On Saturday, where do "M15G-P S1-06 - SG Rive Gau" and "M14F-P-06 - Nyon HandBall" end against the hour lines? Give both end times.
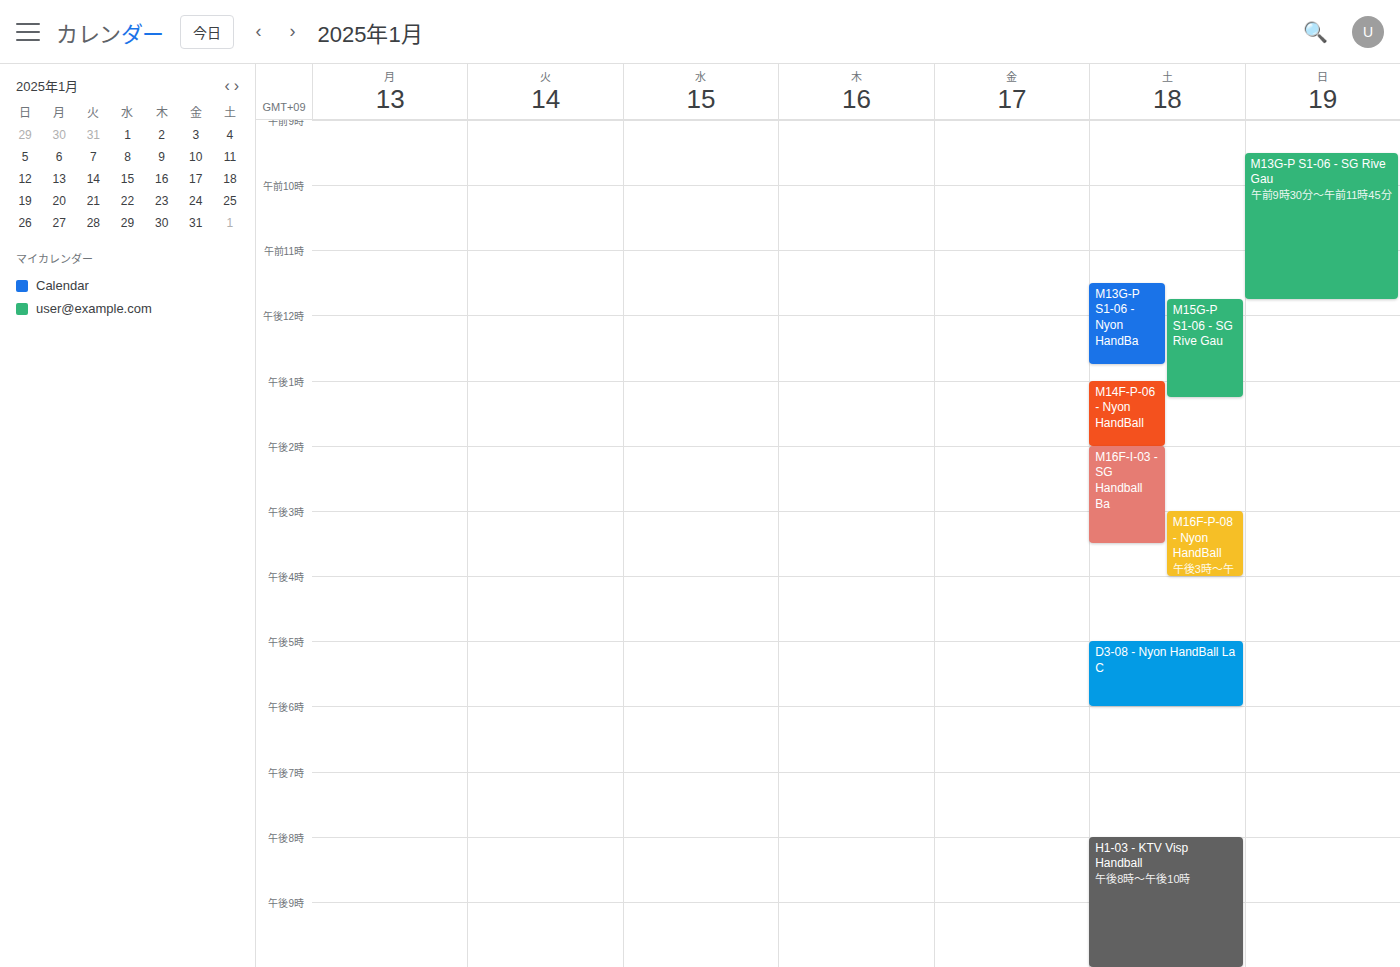
"M15G-P S1-06 - SG Rive Gau": 13:15, neither: a quarter of the way from the 13:00 line to the 14:00 line. "M14F-P-06 - Nyon HandBall": 14:00, exactly on the 14:00 line.